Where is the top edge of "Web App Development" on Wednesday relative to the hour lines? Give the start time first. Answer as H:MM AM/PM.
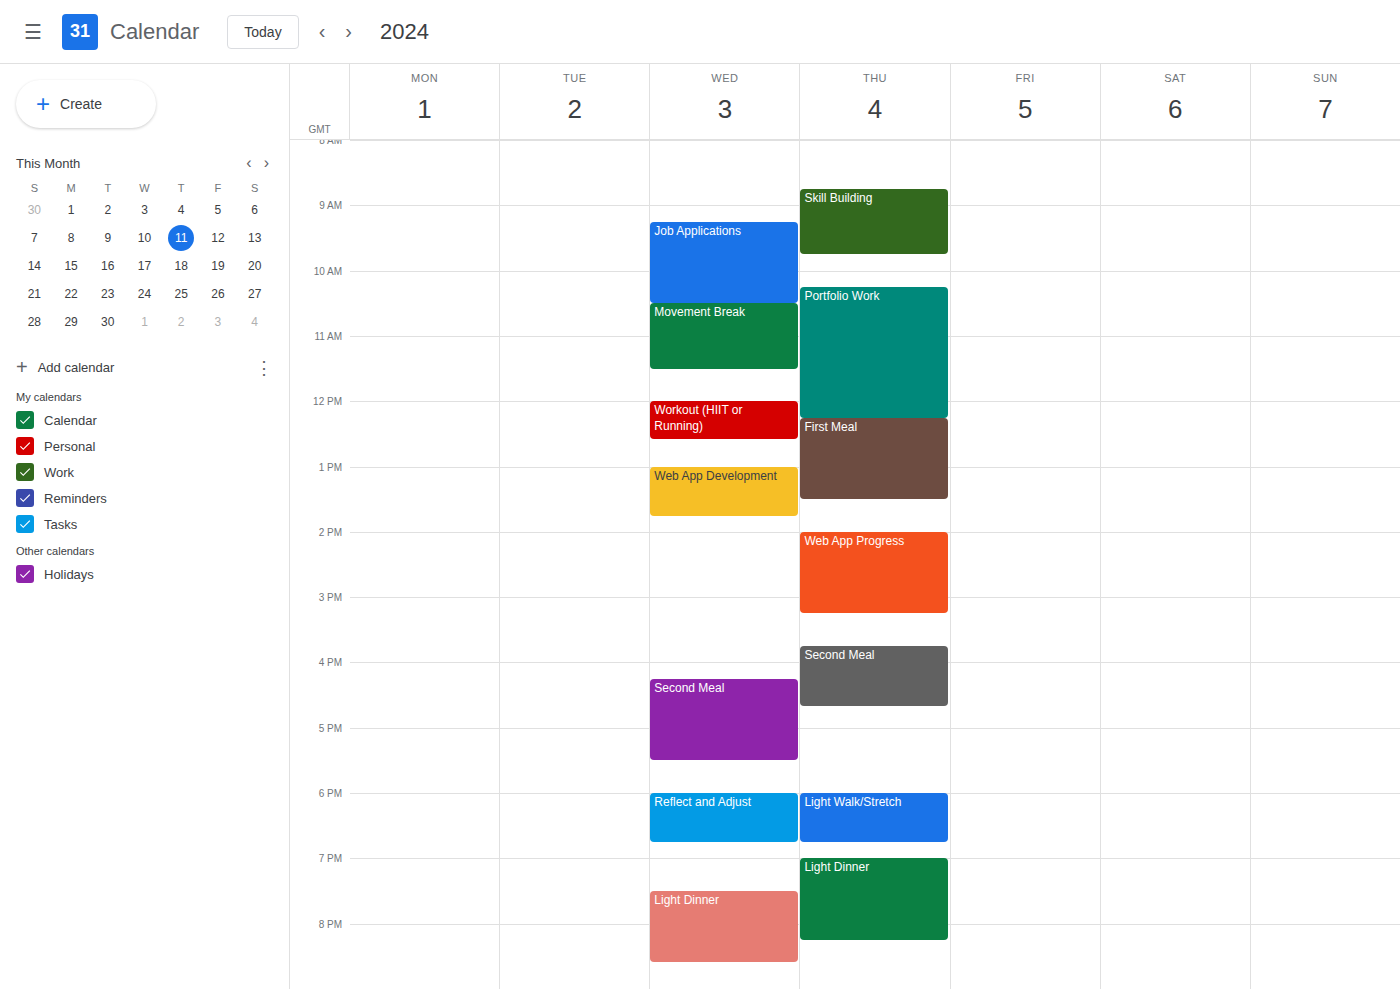
1:00 PM -- exactly on the 1 PM line.